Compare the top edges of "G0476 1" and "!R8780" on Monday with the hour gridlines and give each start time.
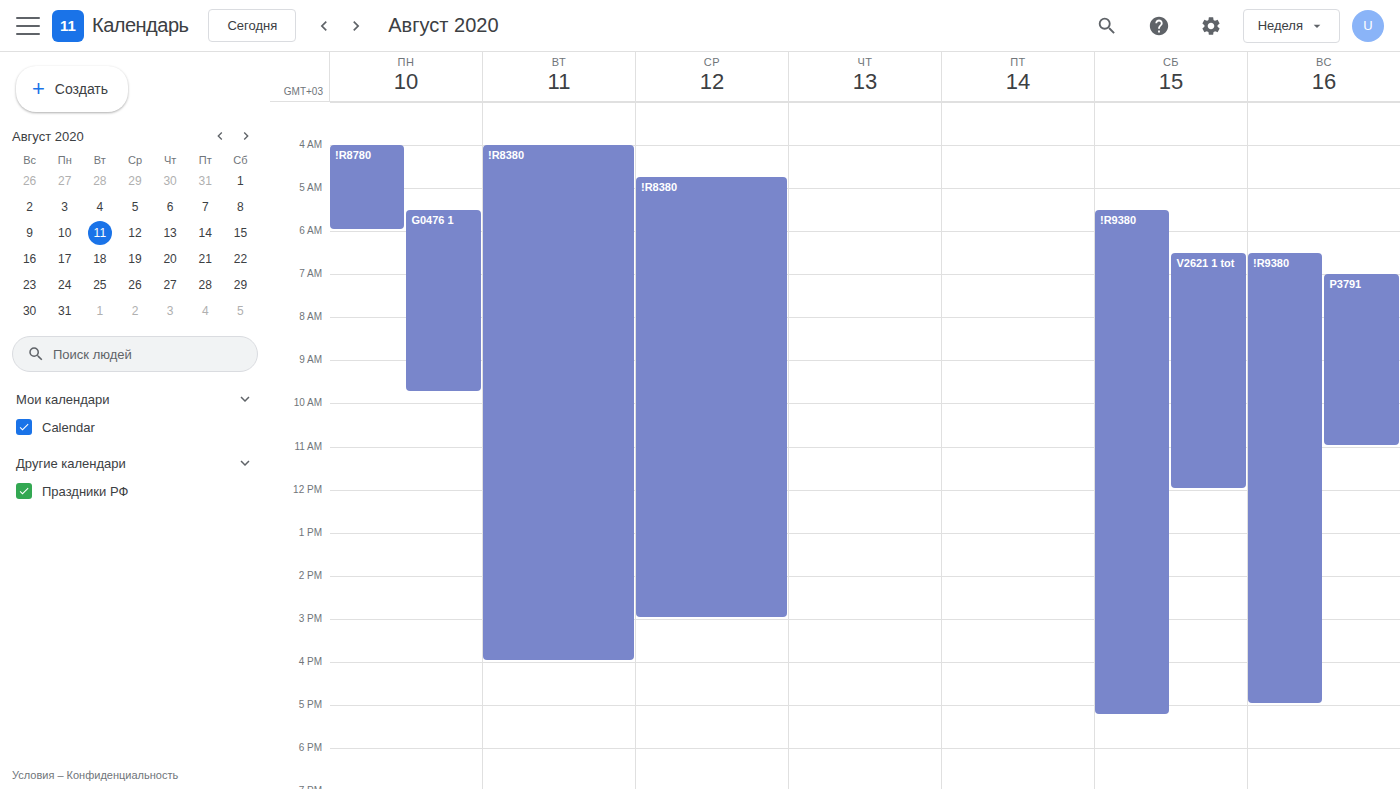
"G0476 1": 05:30, halfway between the 05:00 and 06:00 lines. "!R8780": 04:00, exactly on the 04:00 line.